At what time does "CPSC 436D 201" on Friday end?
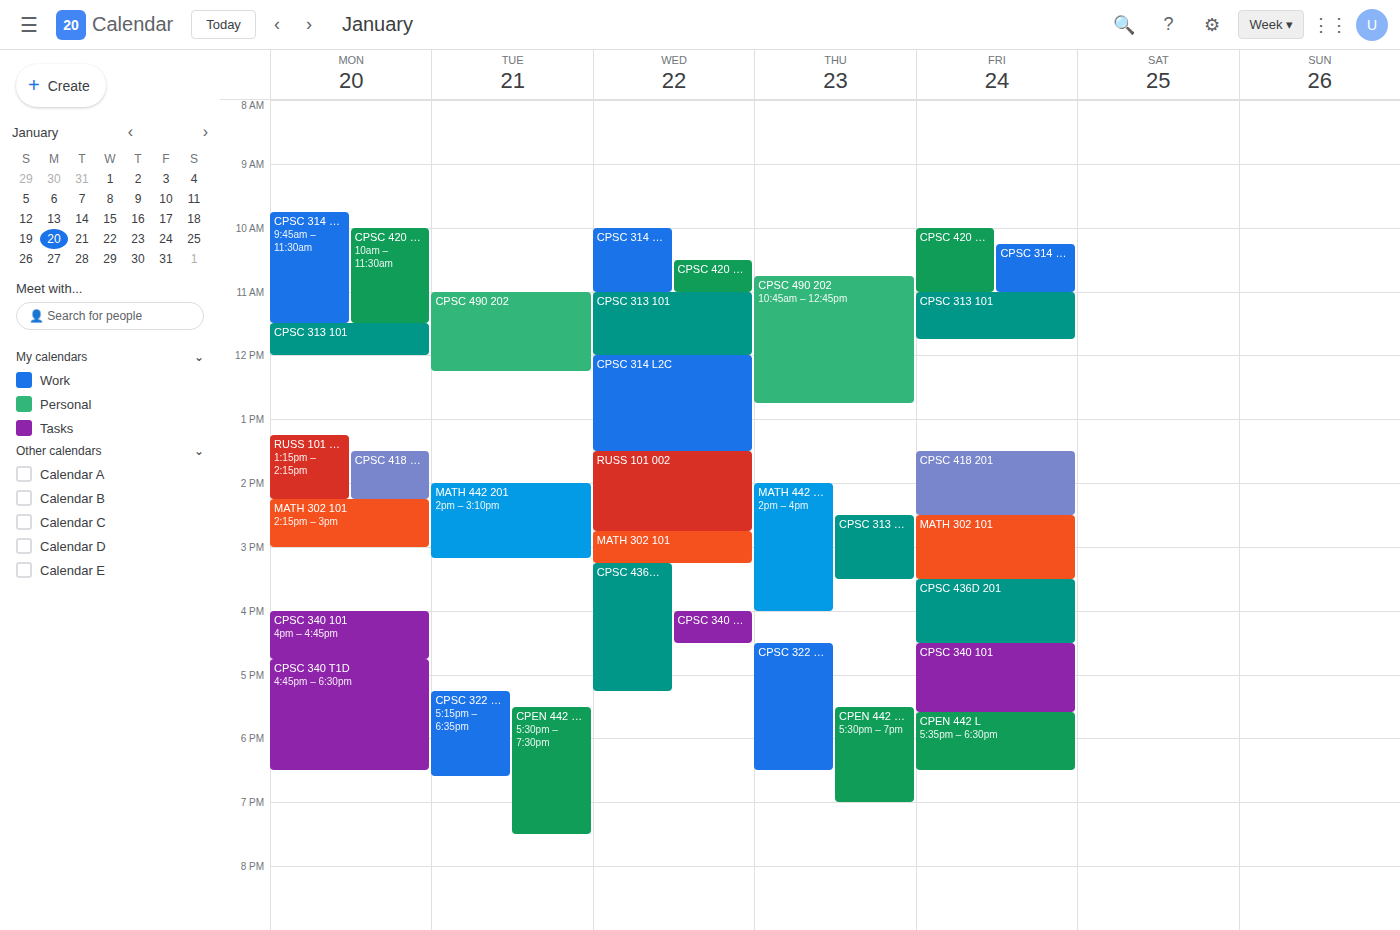
16:30